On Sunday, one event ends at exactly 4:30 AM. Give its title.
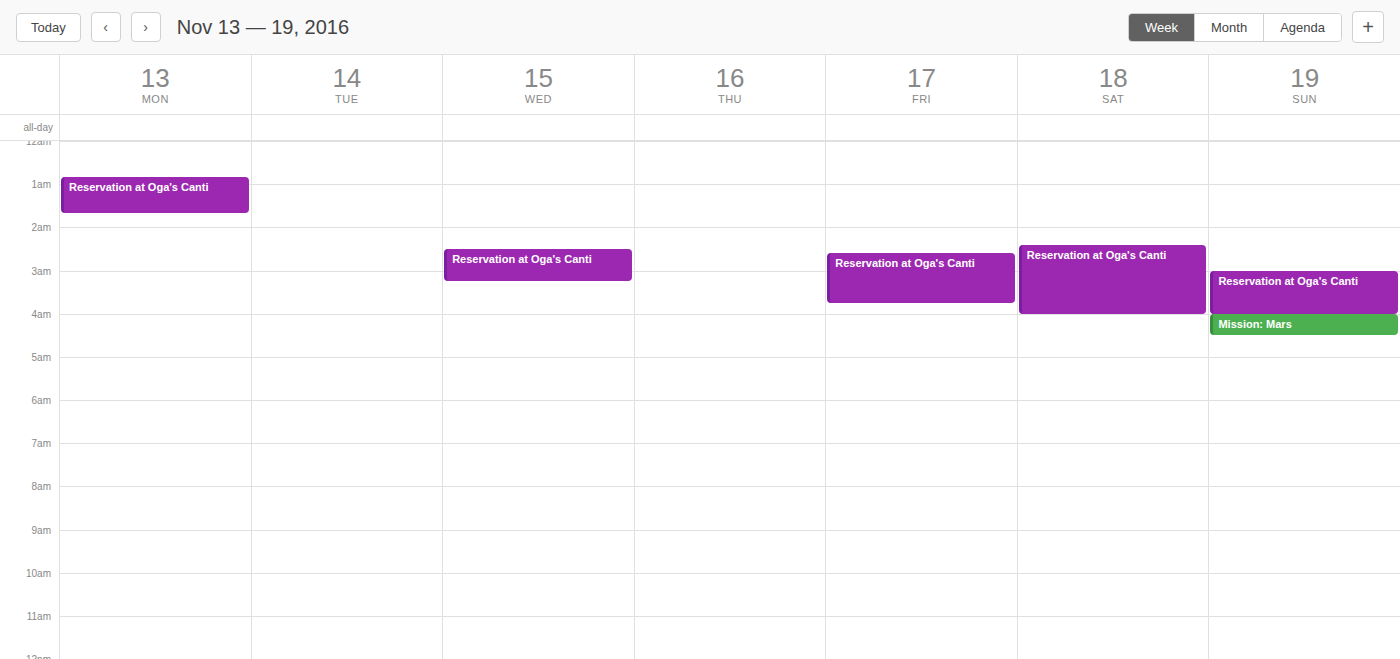
"Mission: Mars"